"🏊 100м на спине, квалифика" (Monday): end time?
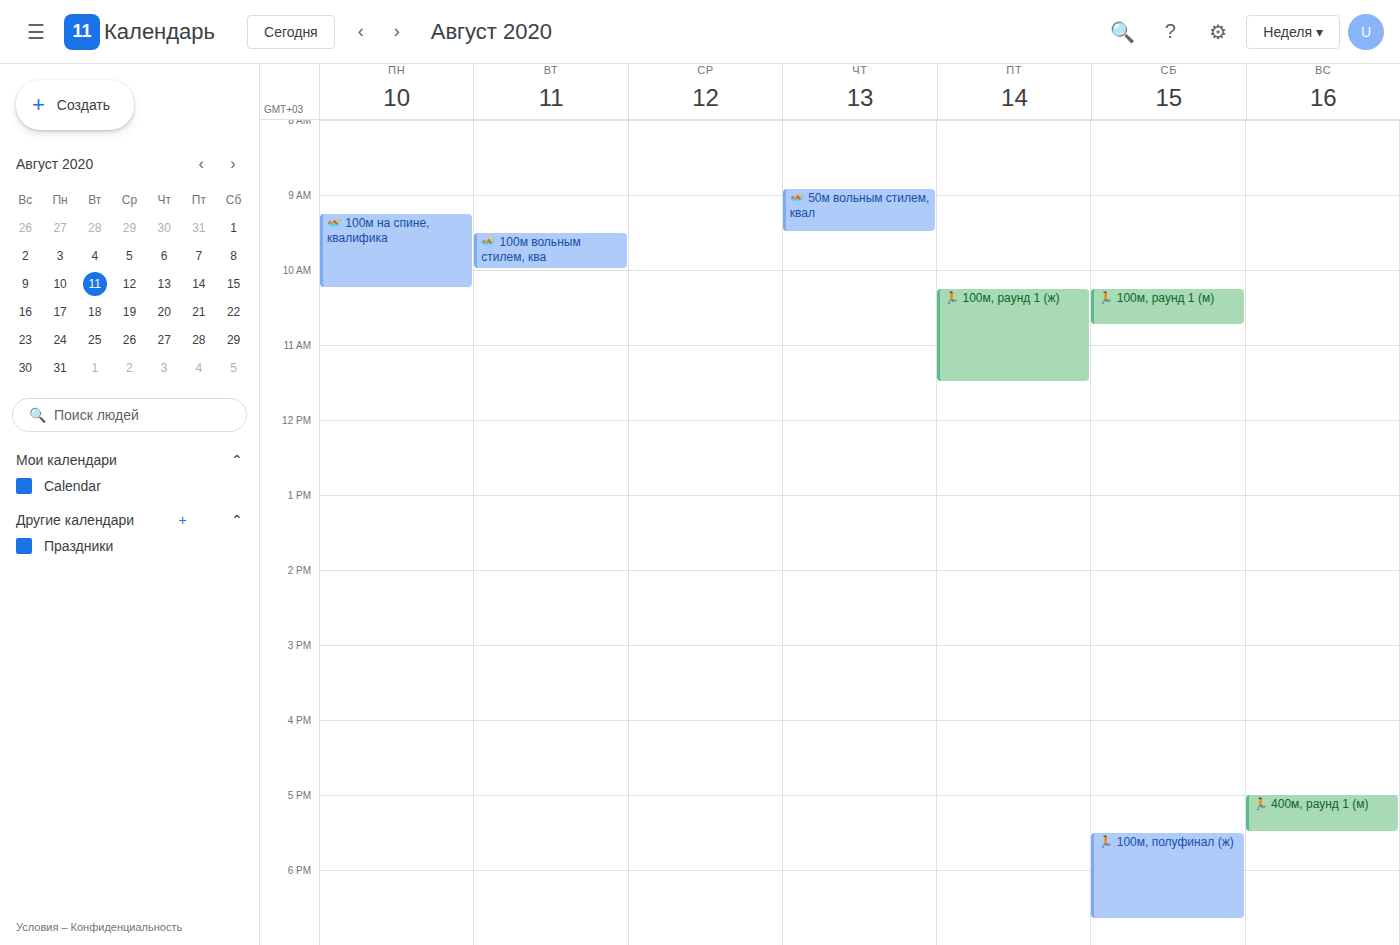
10:15 AM